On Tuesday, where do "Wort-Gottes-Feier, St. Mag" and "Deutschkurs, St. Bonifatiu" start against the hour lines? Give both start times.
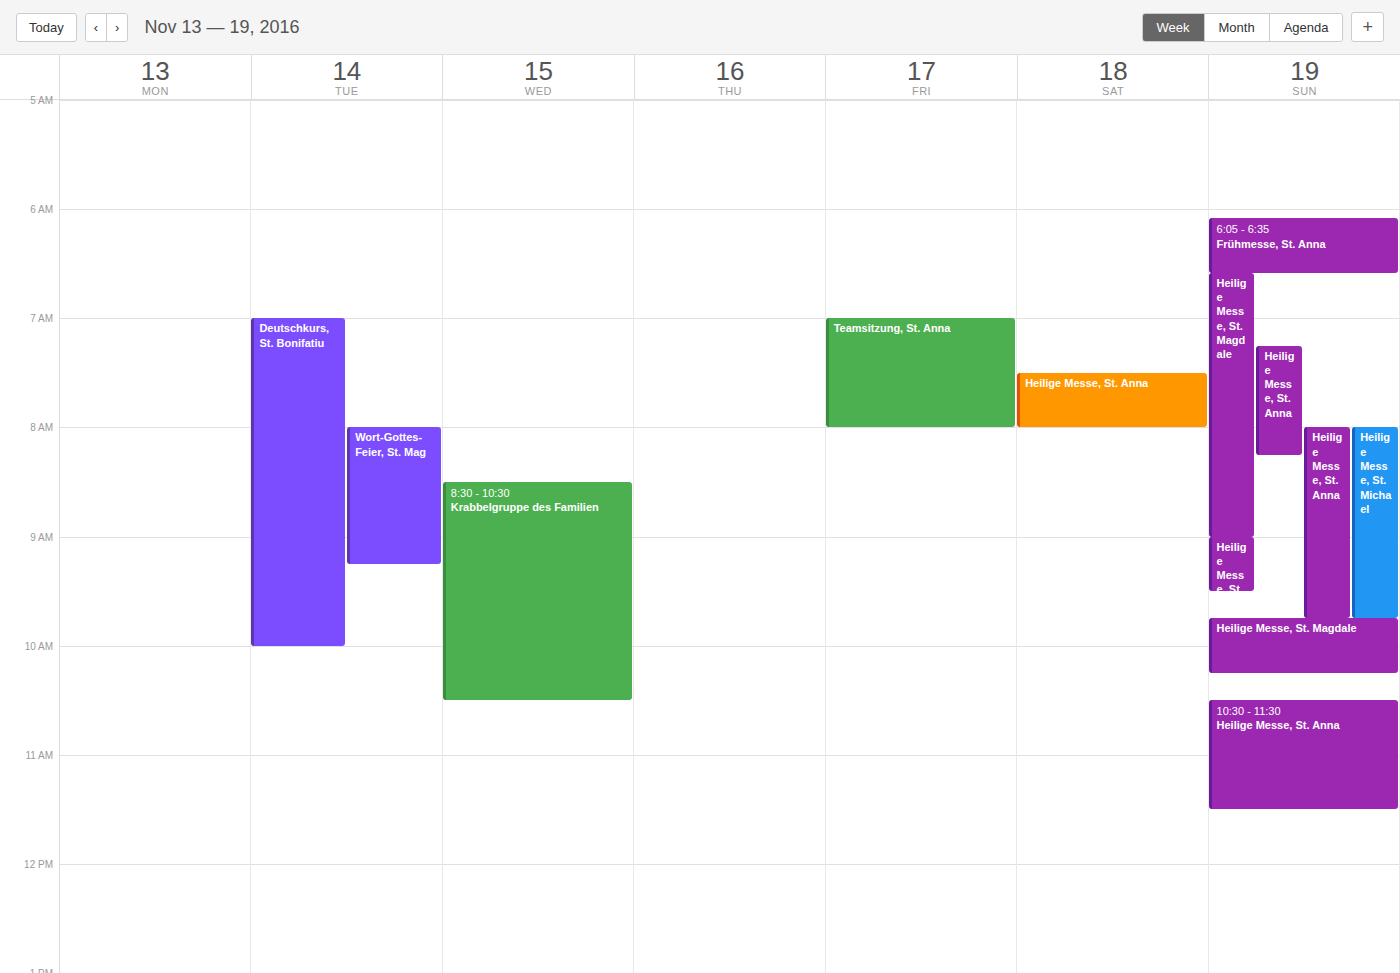
"Wort-Gottes-Feier, St. Mag": 08:00, exactly on the 08:00 line. "Deutschkurs, St. Bonifatiu": 07:00, exactly on the 07:00 line.